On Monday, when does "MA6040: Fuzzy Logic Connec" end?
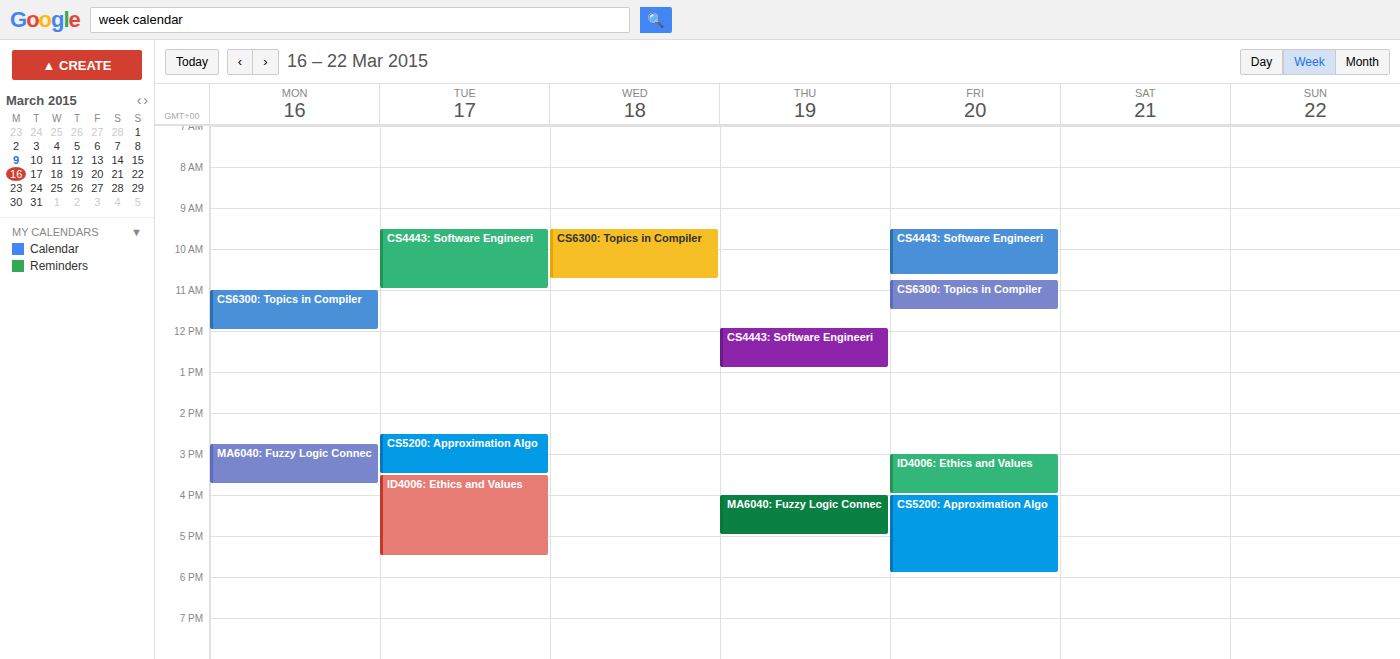
3:45 PM